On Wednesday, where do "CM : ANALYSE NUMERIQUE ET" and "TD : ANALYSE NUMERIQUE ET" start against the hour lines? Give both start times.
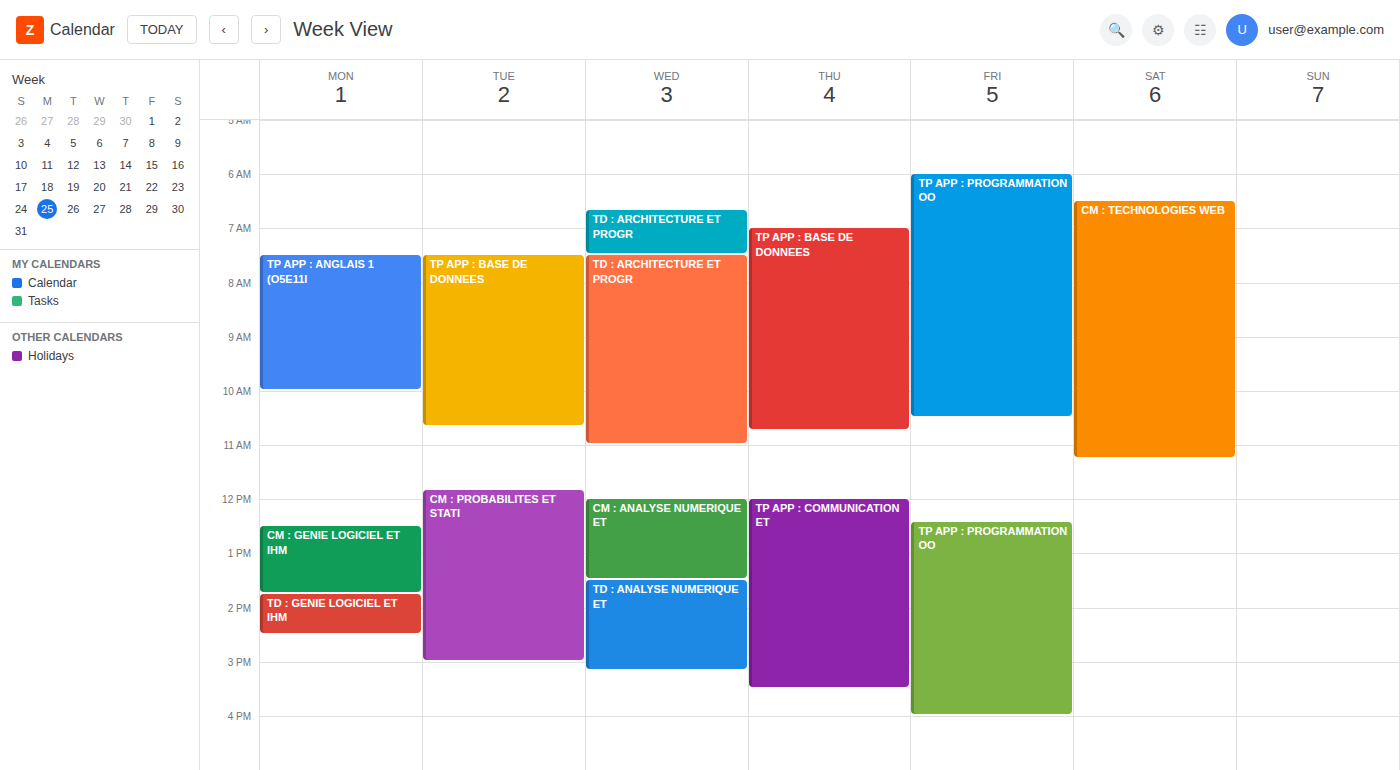
"CM : ANALYSE NUMERIQUE ET": 12:00 PM, exactly on the 12 PM line. "TD : ANALYSE NUMERIQUE ET": 1:30 PM, halfway between the 1 PM and 2 PM lines.